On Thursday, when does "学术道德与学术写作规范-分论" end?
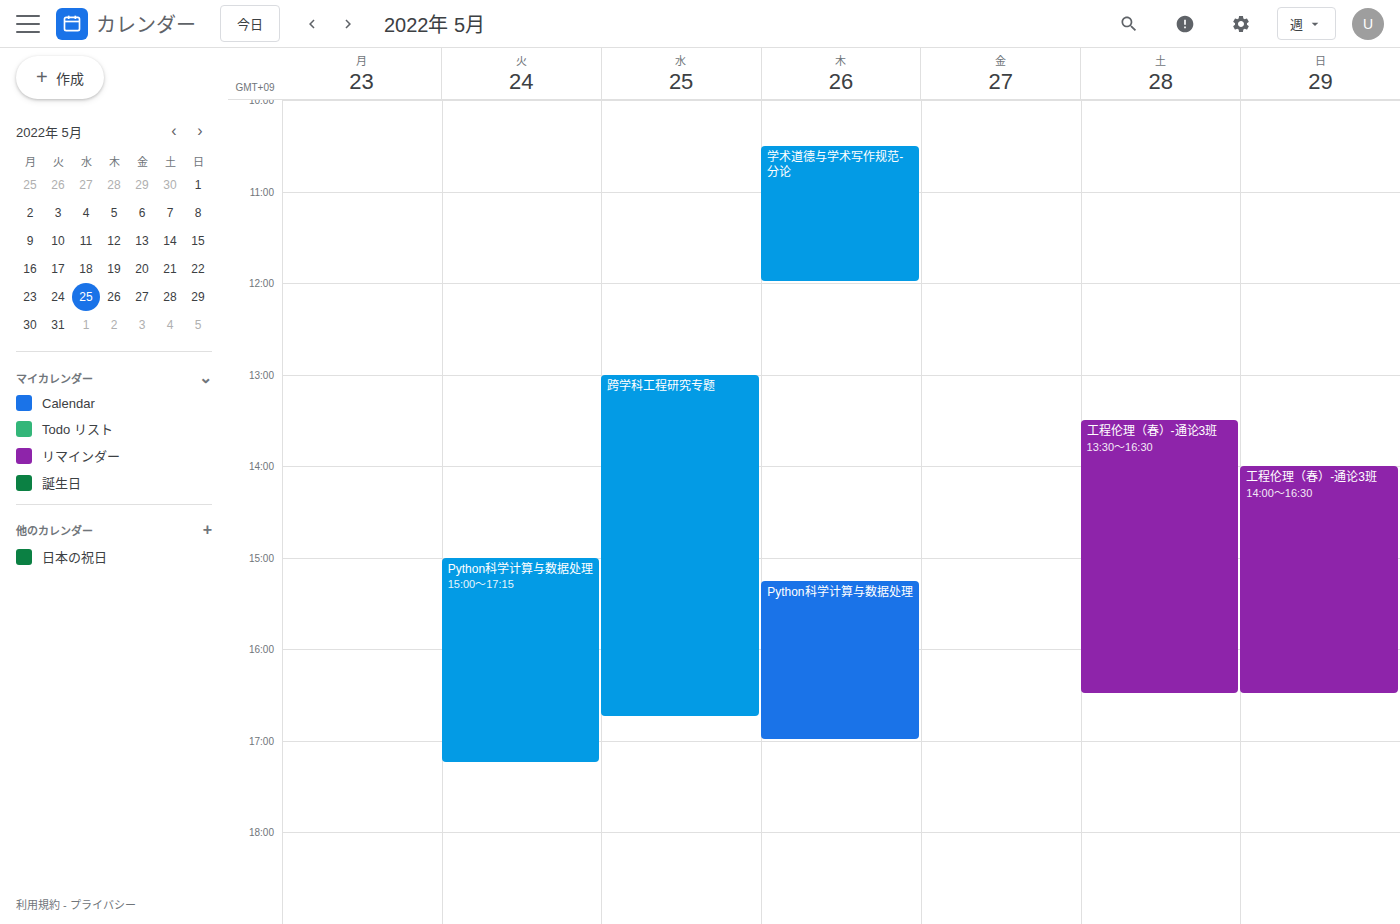
12:00